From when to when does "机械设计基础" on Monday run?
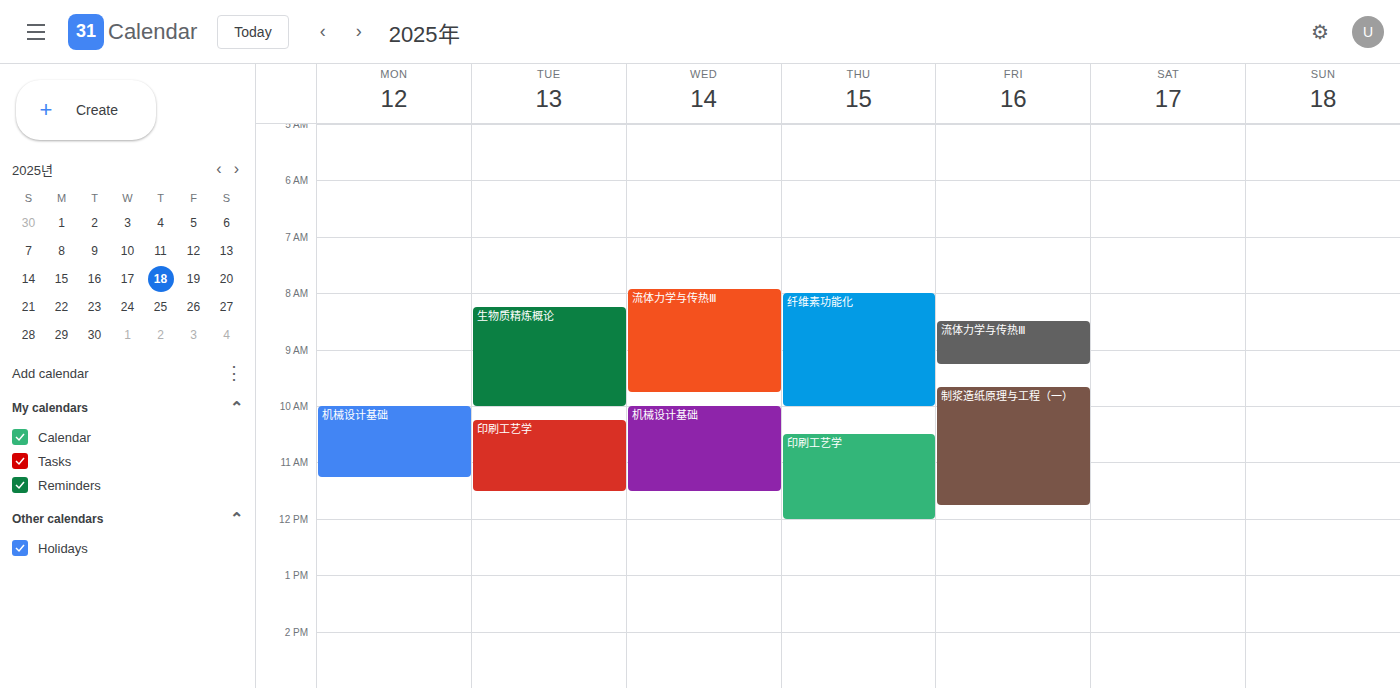
10:00 AM to 11:15 AM